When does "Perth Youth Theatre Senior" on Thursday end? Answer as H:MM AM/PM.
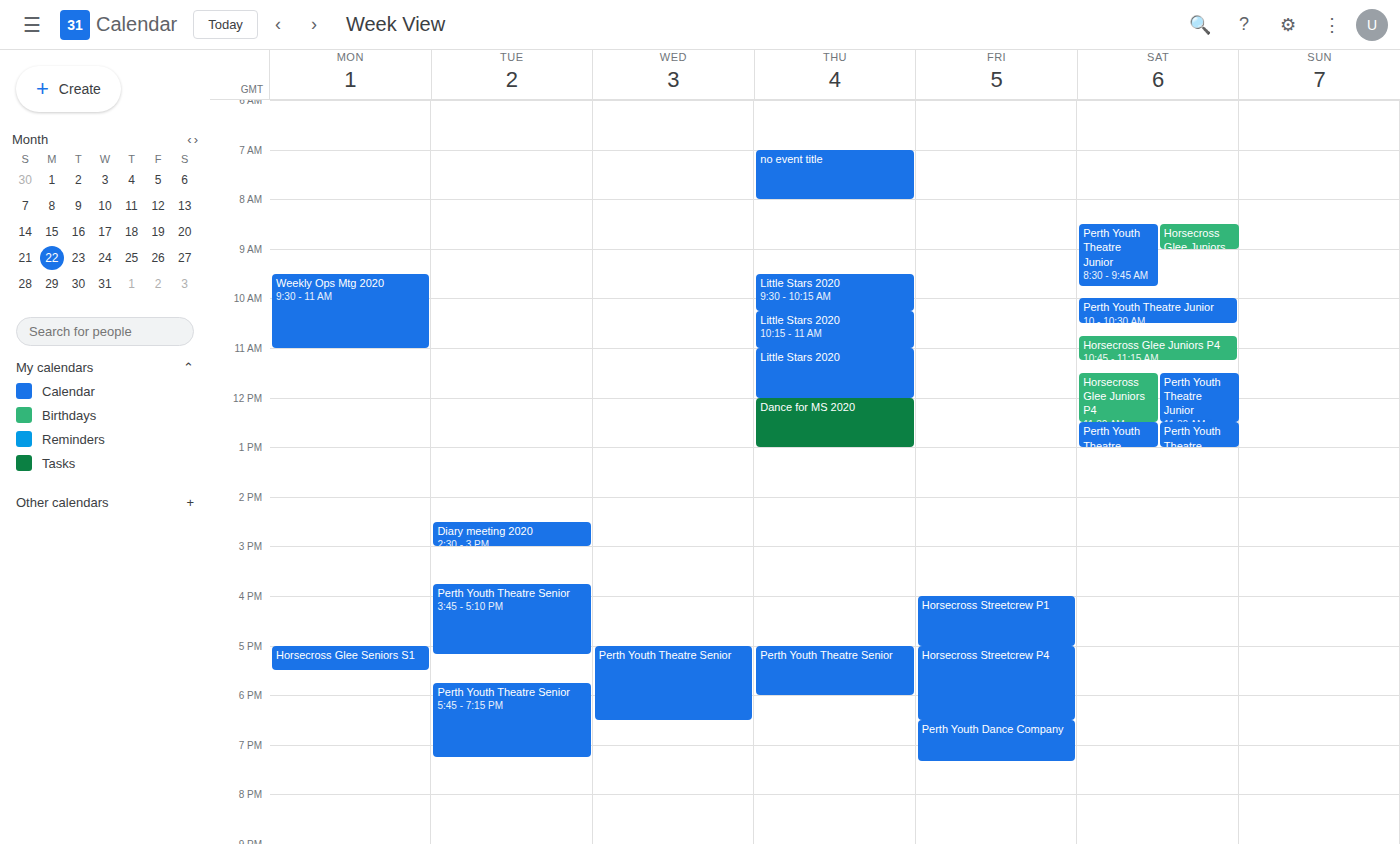
6:00 PM